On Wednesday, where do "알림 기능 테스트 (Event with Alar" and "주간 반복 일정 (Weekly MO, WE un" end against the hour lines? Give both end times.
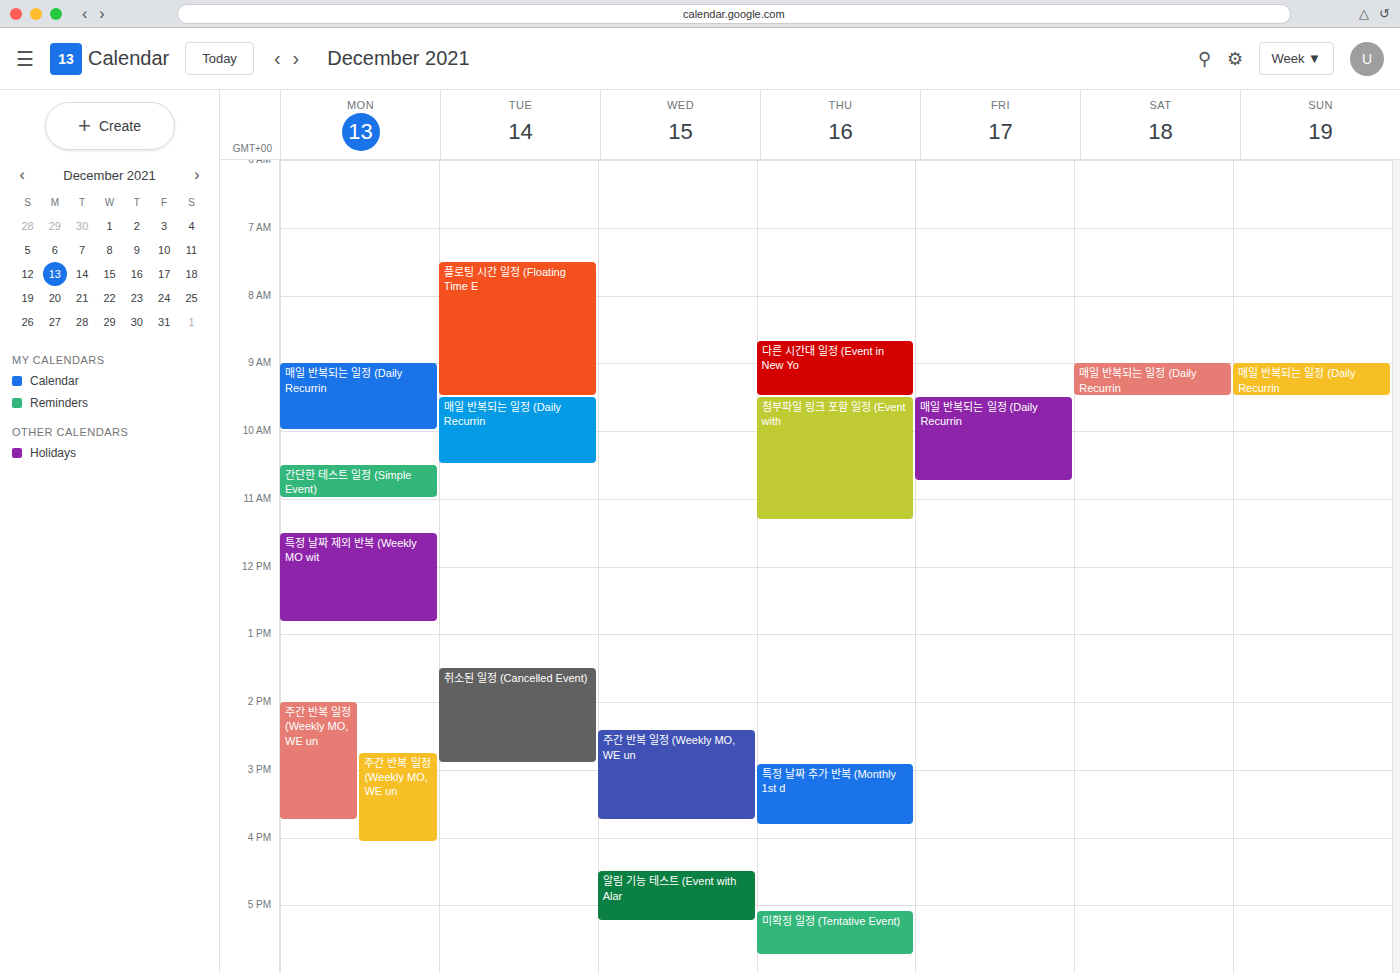
"알림 기능 테스트 (Event with Alar": 17:15, neither: a quarter of the way from the 17:00 line to the 18:00 line. "주간 반복 일정 (Weekly MO, WE un": 15:45, neither: three quarters of the way from the 15:00 line to the 16:00 line.